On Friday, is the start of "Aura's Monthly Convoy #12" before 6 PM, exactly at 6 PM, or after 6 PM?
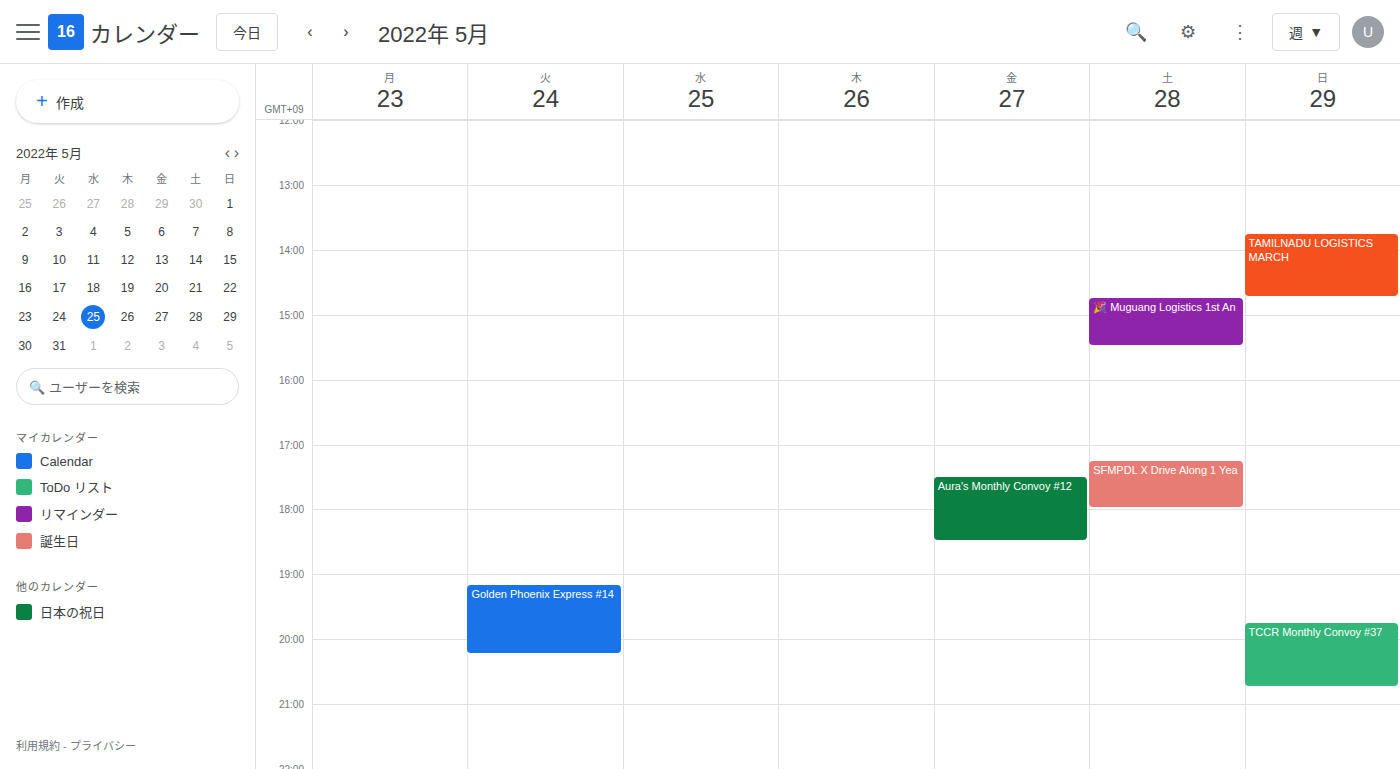
5:30 PM -- before 6 PM, 30 minutes above the 6 PM line.